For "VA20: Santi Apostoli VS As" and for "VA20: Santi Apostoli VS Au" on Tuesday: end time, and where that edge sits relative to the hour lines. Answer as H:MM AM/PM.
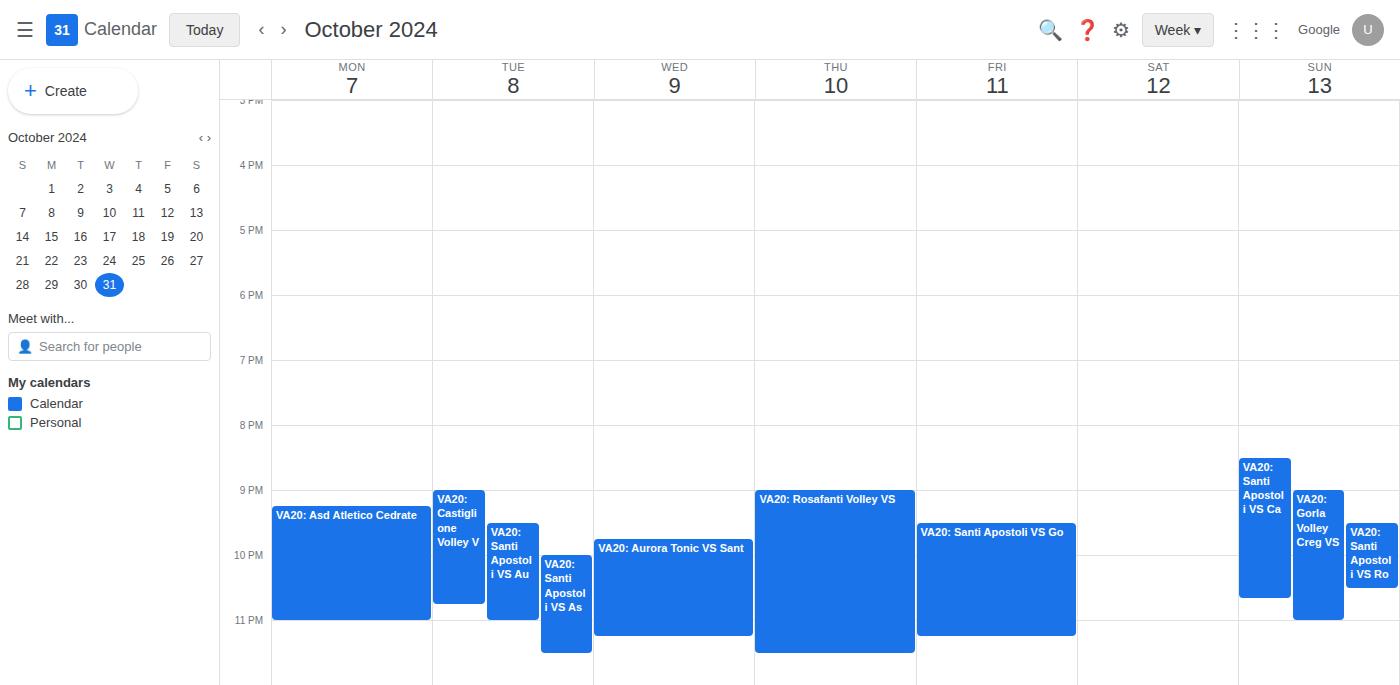
"VA20: Santi Apostoli VS As": 11:30 PM, halfway between the 11 PM and 12 AM lines. "VA20: Santi Apostoli VS Au": 11:00 PM, exactly on the 11 PM line.